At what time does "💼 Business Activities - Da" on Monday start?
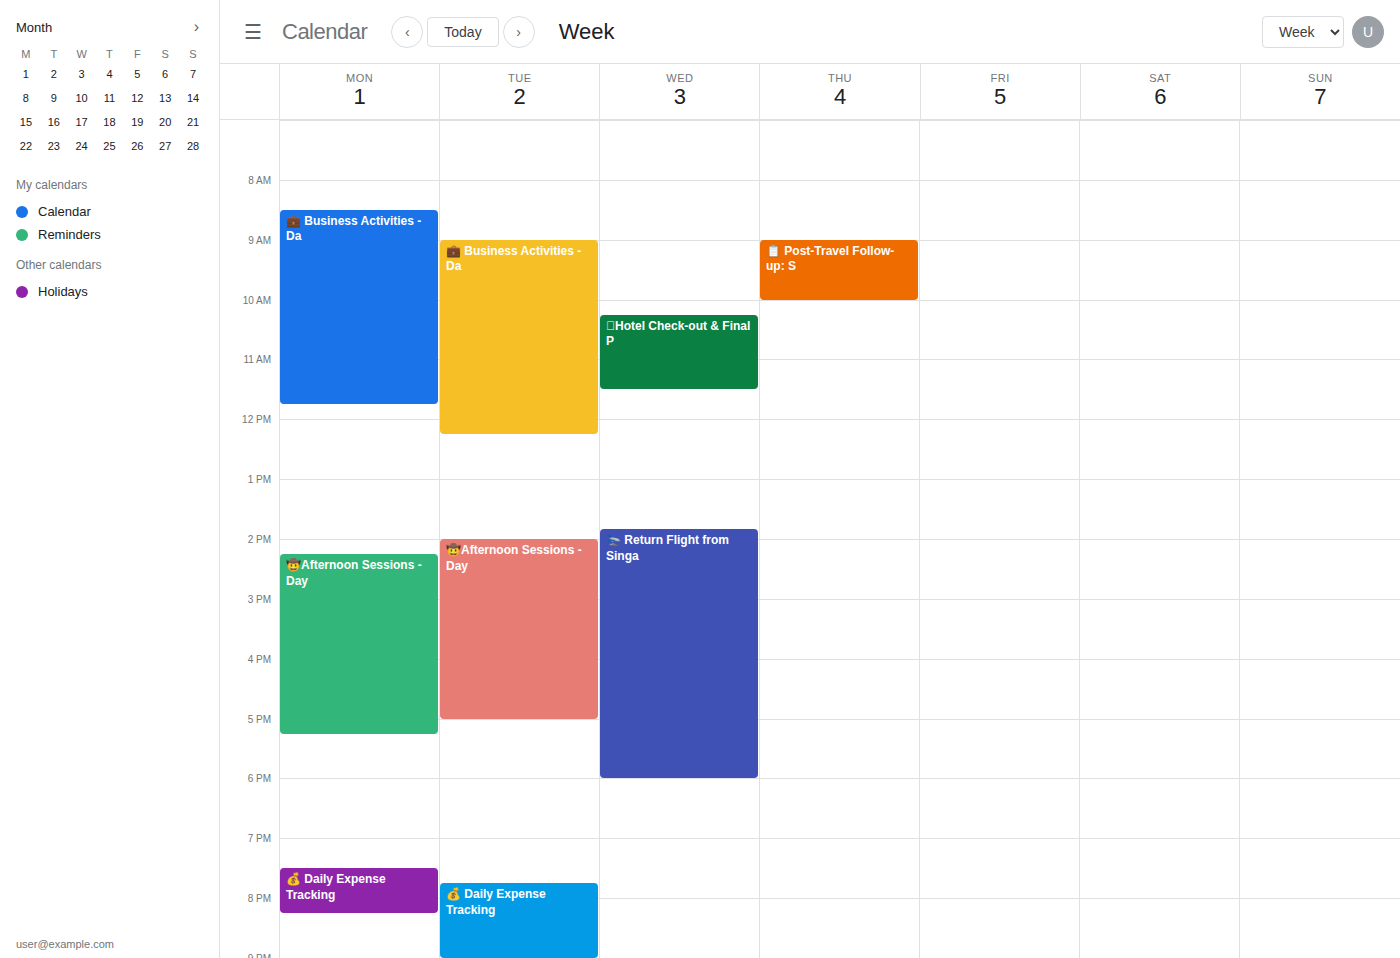
8:30 AM